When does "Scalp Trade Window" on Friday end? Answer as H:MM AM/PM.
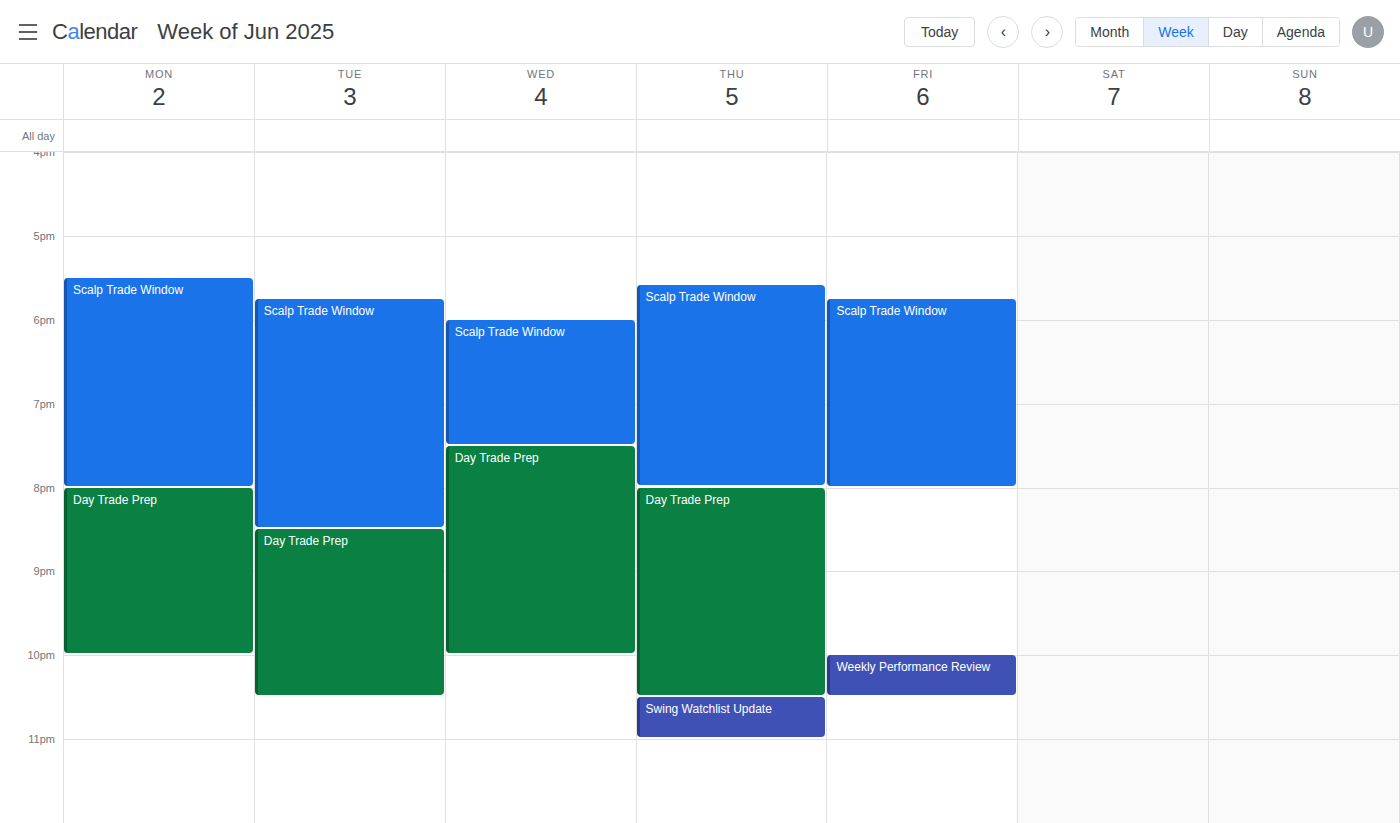
8:00 PM